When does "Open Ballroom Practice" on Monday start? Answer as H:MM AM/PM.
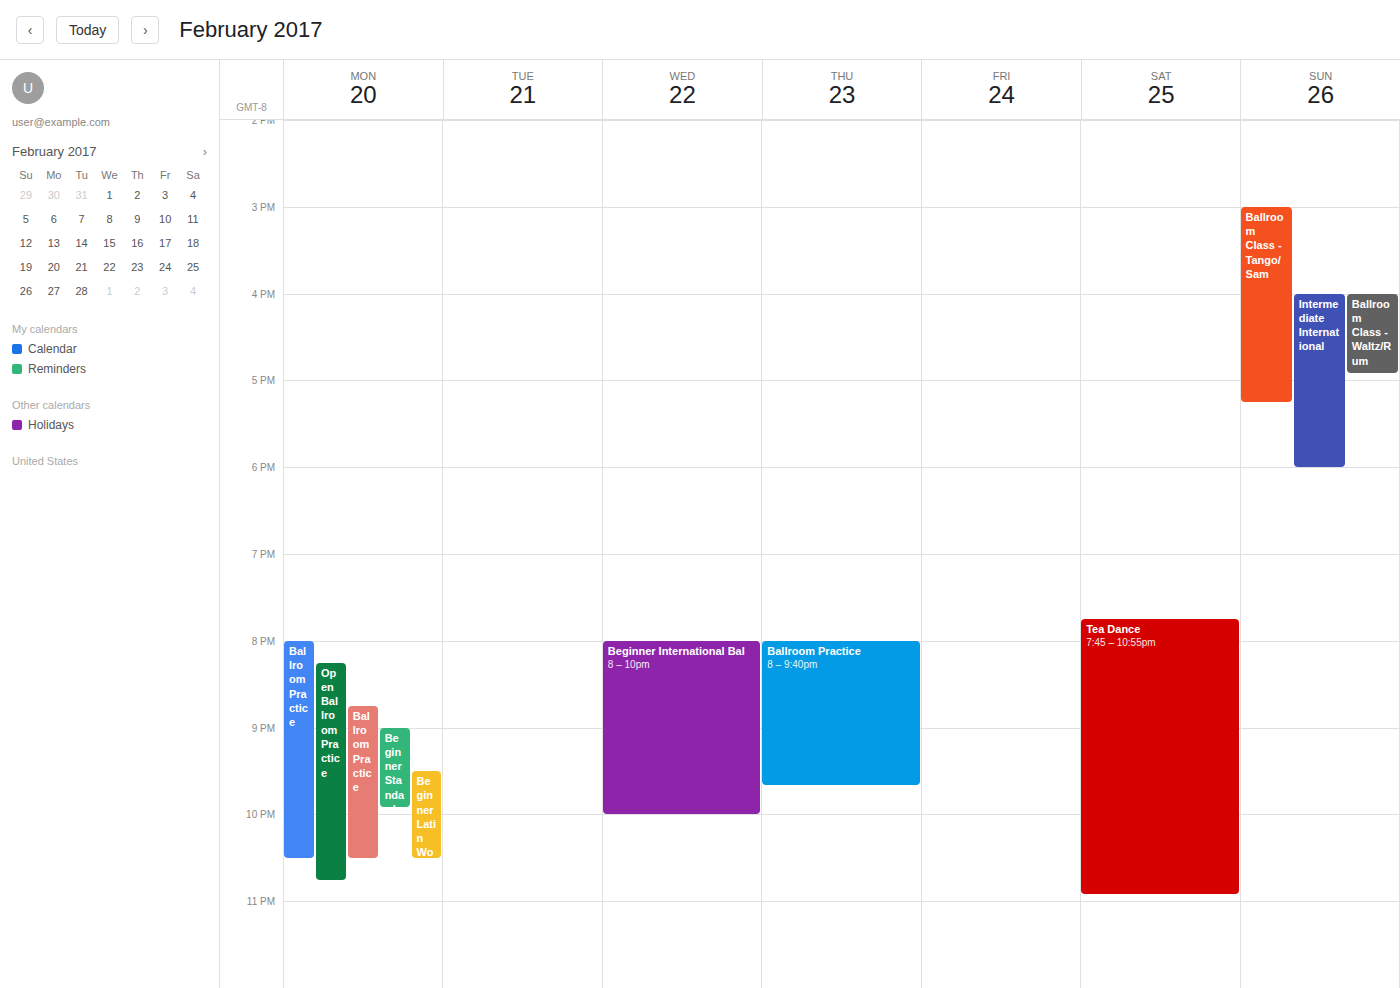
8:15 PM